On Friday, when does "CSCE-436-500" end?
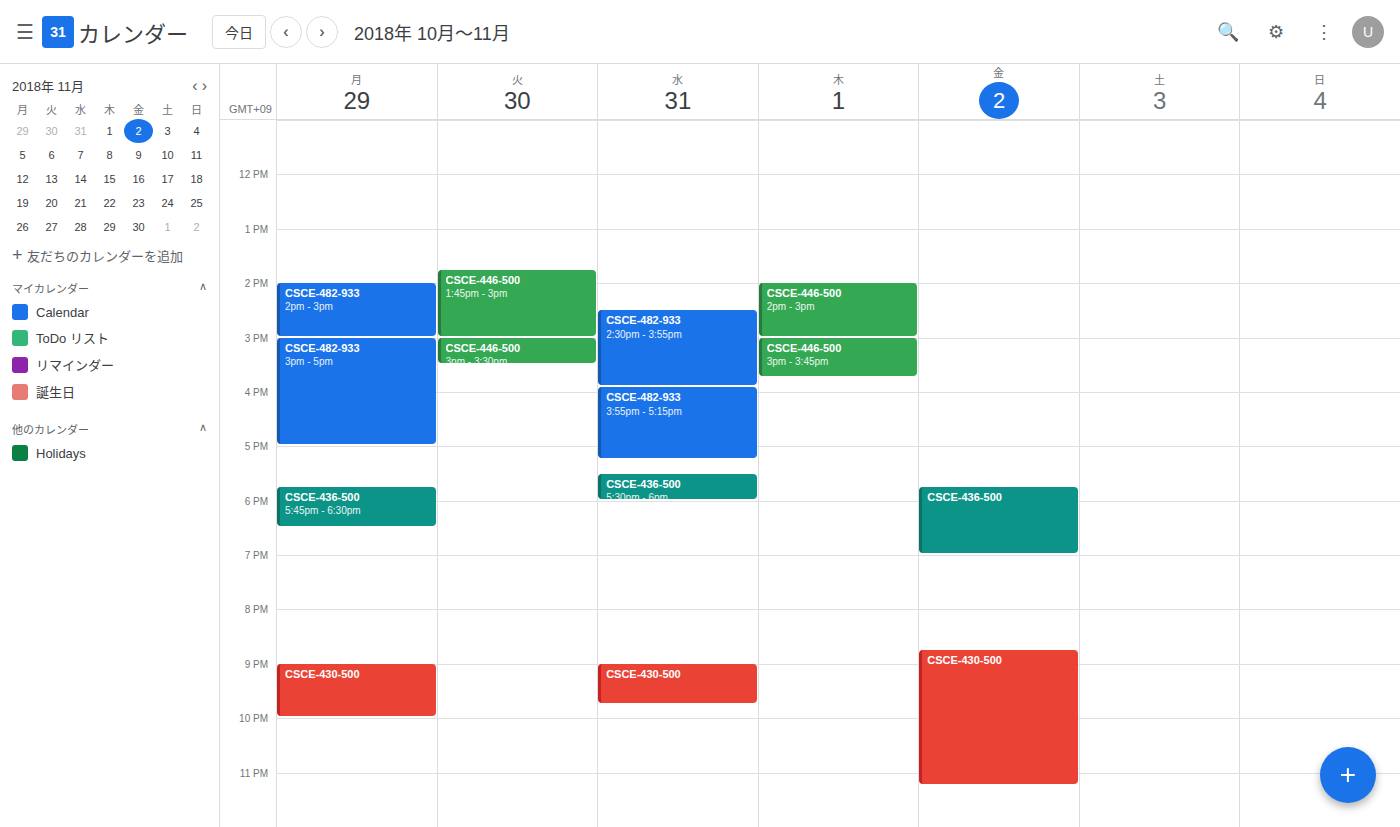
7:00 PM